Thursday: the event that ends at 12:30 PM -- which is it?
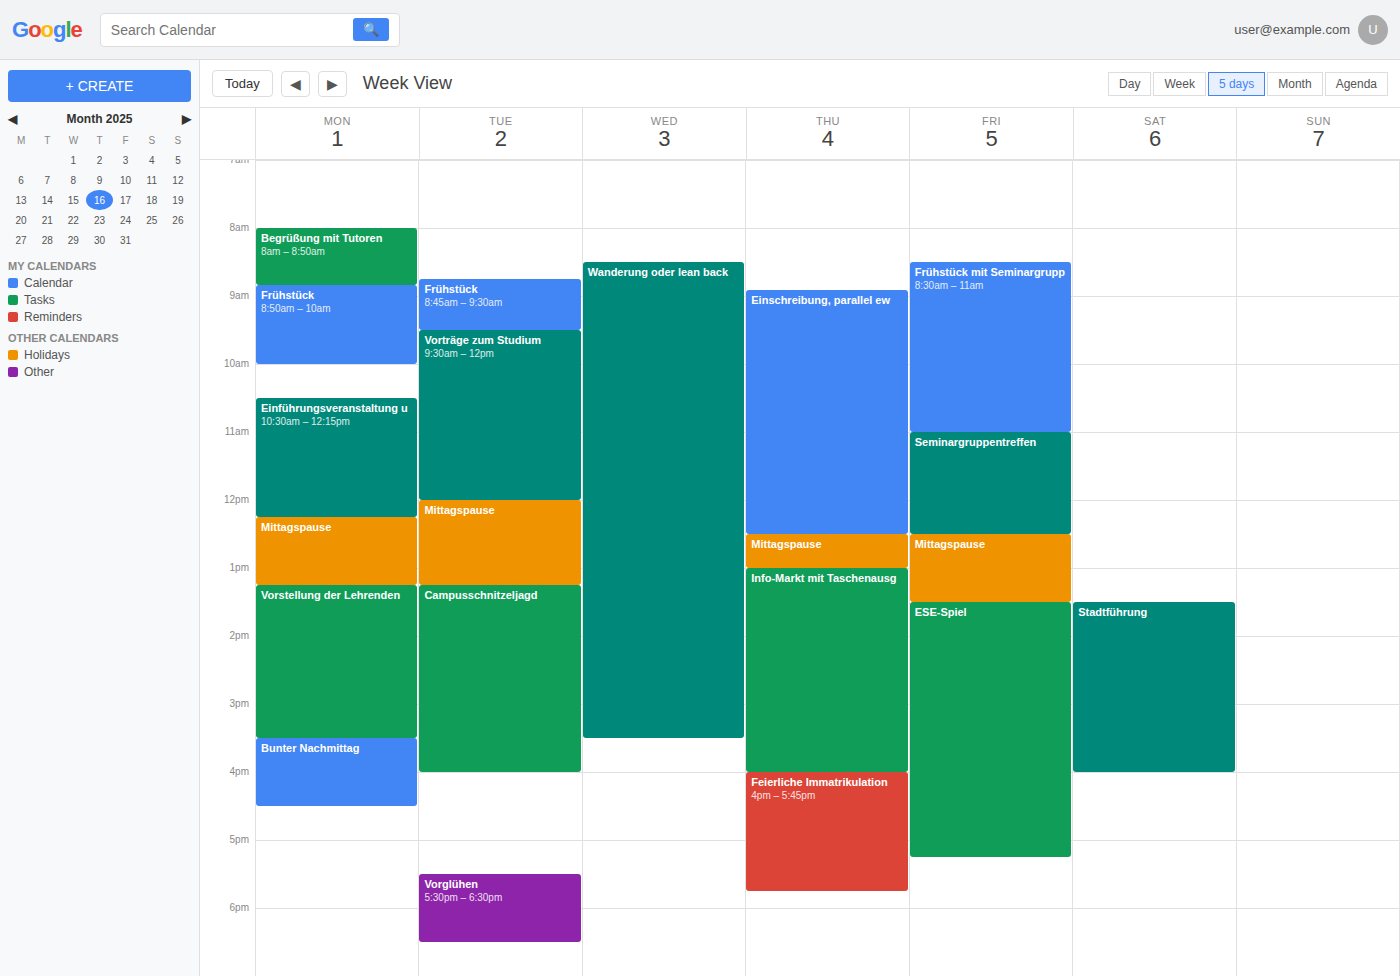
"Einschreibung, parallel ew"